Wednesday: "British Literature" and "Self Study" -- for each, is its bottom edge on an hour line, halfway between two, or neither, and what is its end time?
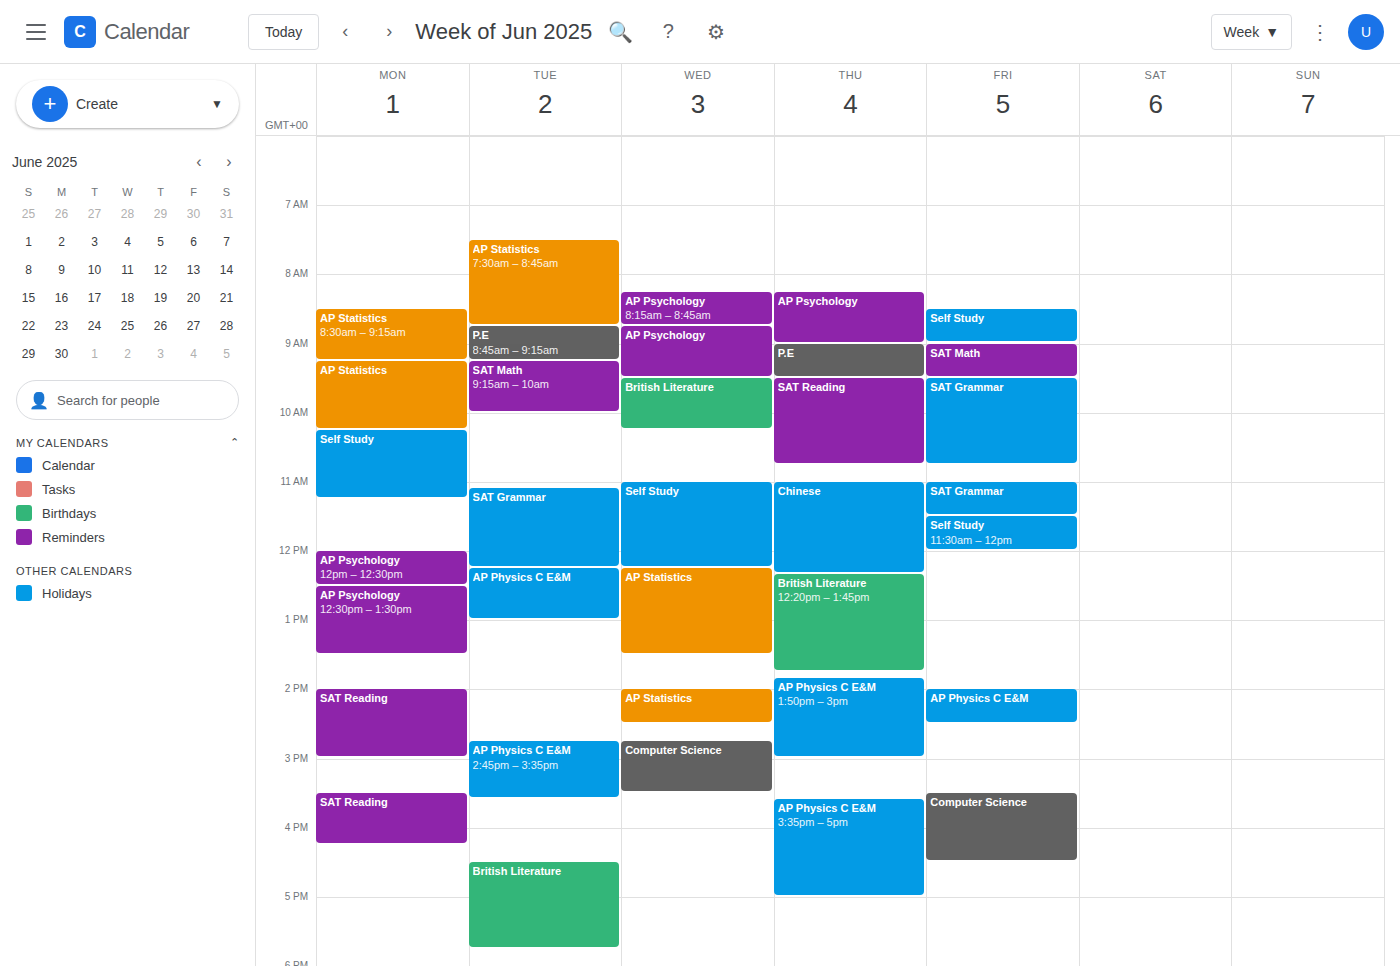
"British Literature": 10:15 AM, neither: a quarter of the way from the 10 AM line to the 11 AM line. "Self Study": 12:15 PM, neither: a quarter of the way from the 12 PM line to the 1 PM line.